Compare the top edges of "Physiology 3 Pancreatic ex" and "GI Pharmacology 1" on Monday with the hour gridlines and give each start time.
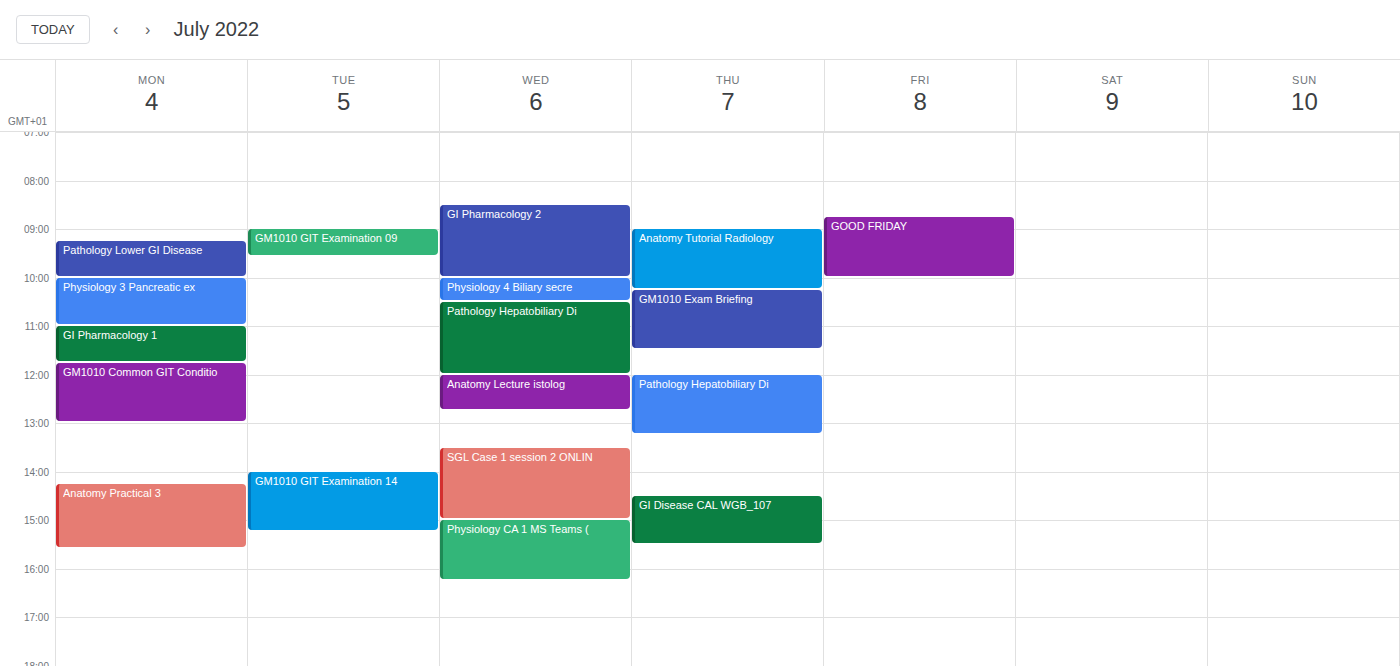
"Physiology 3 Pancreatic ex": 10:00, exactly on the 10:00 line. "GI Pharmacology 1": 11:00, exactly on the 11:00 line.